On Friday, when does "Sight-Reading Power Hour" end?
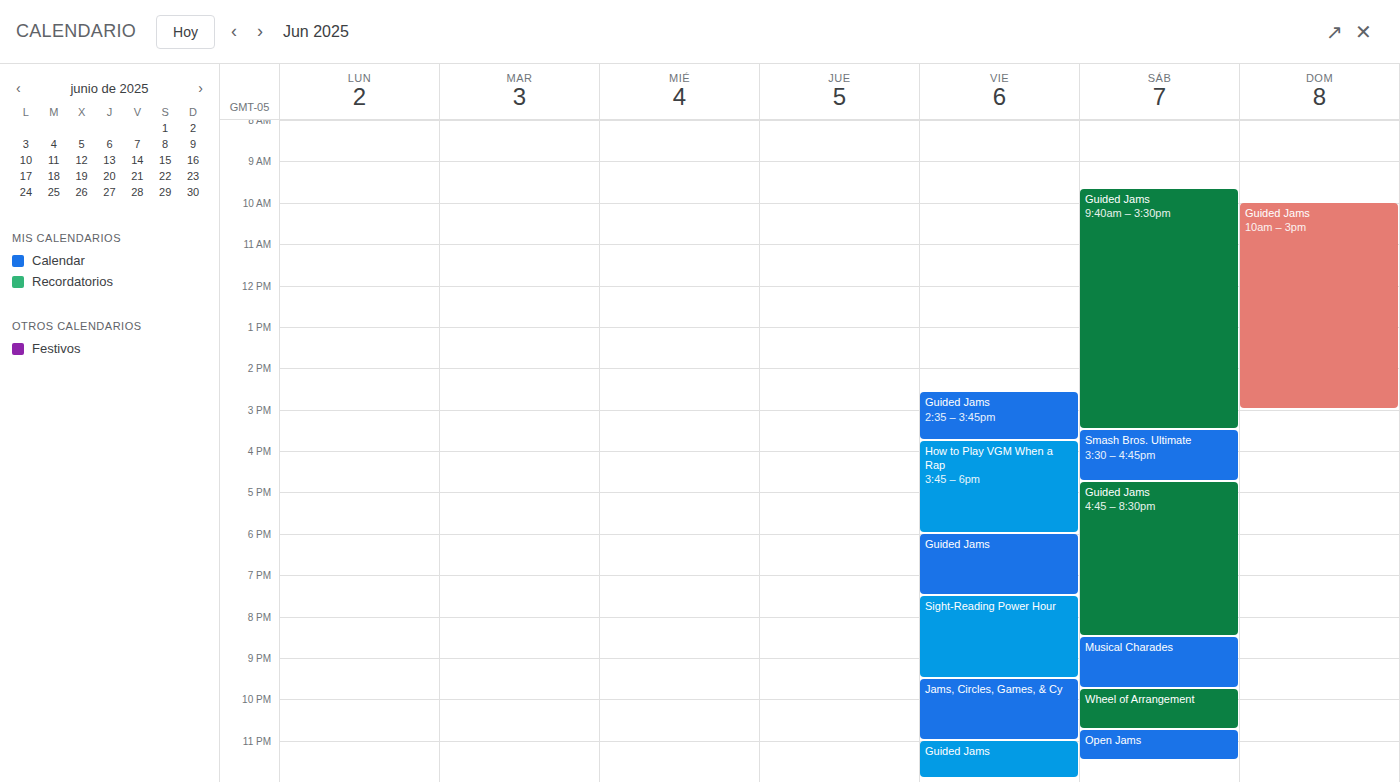
21:30